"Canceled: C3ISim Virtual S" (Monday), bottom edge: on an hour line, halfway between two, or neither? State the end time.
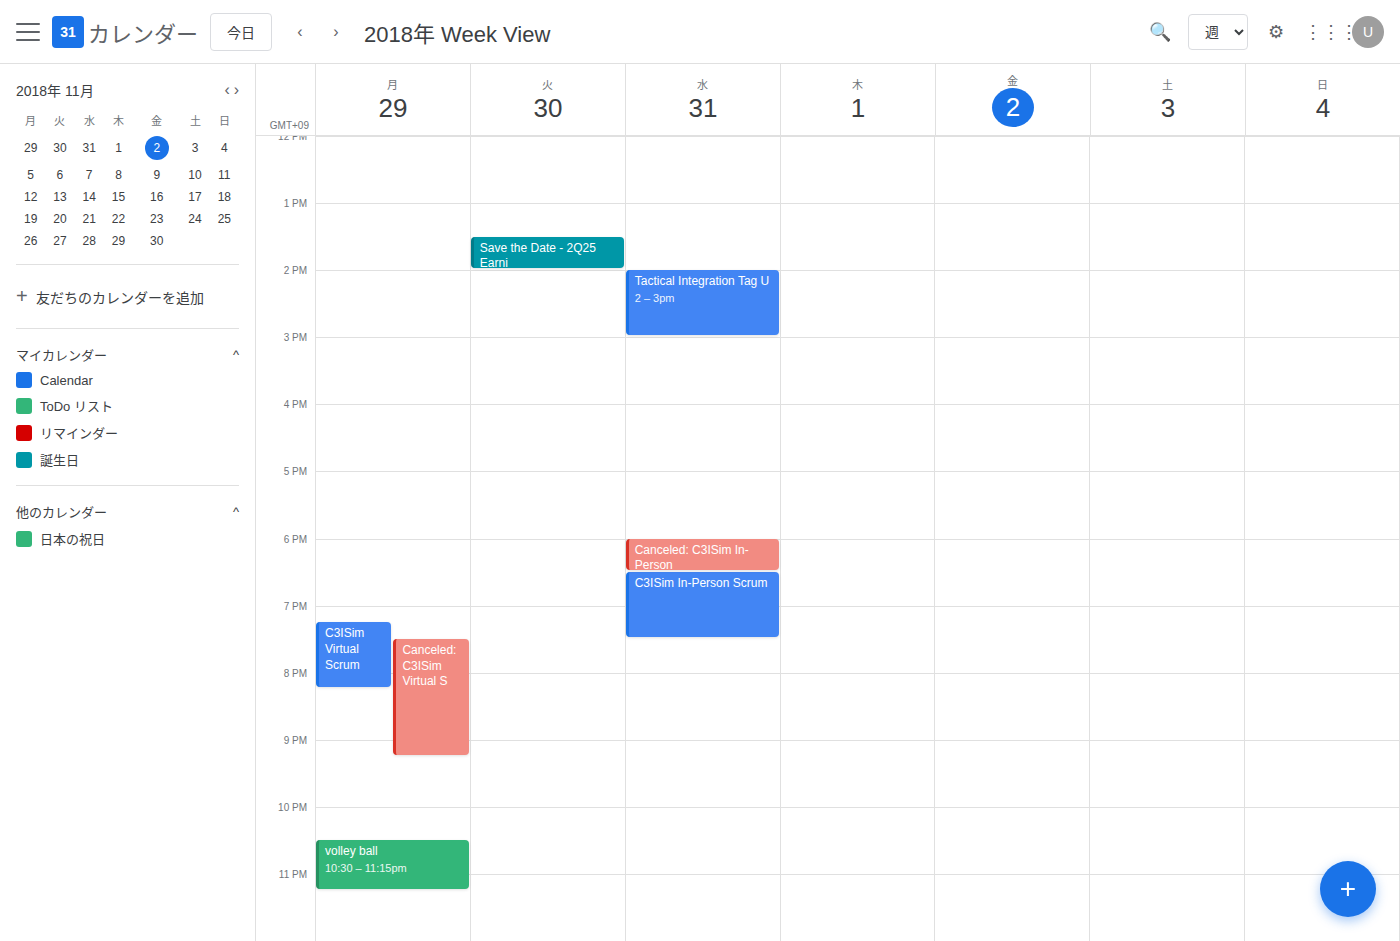
9:15 PM -- neither: a quarter of the way from the 9 PM line to the 10 PM line.